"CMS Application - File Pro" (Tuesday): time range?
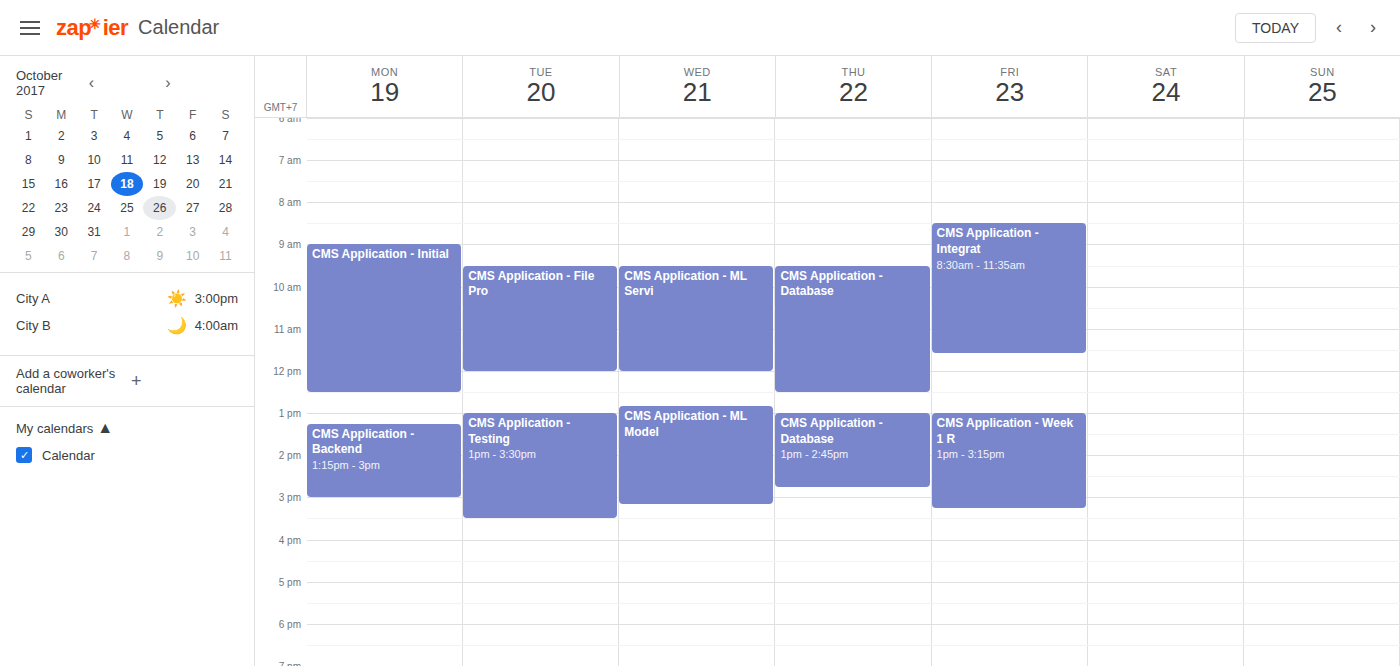
9:30 AM to 12:00 PM